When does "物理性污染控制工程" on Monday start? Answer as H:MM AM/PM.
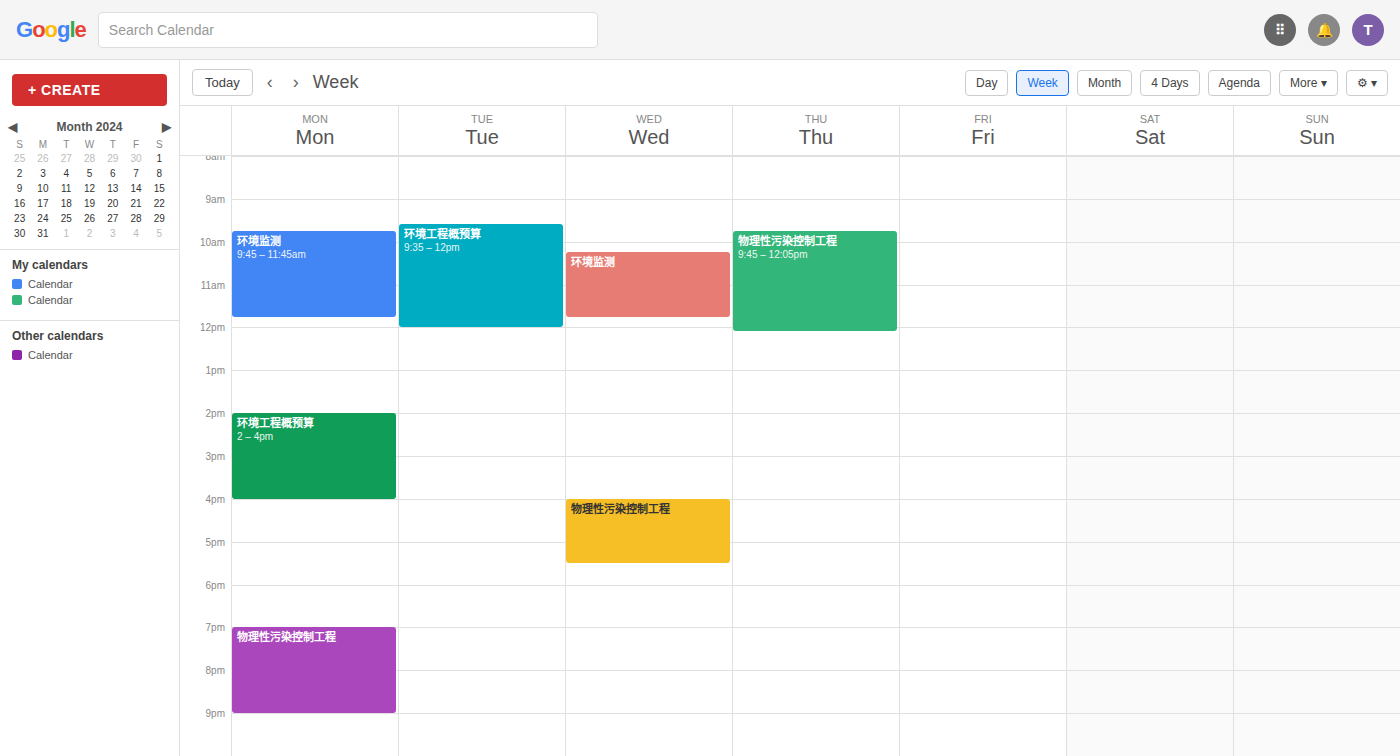
7:00 PM